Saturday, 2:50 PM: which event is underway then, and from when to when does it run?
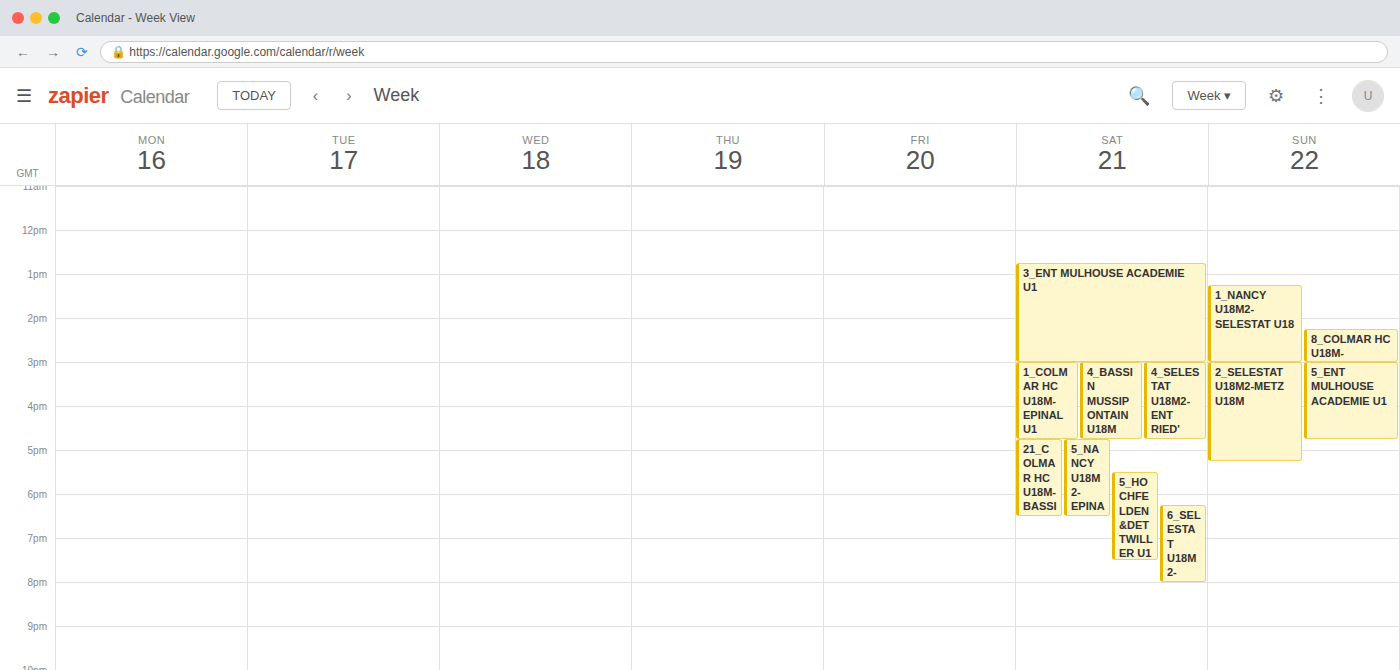
"3_ENT MULHOUSE ACADEMIE U1", 12:45 PM to 3:00 PM